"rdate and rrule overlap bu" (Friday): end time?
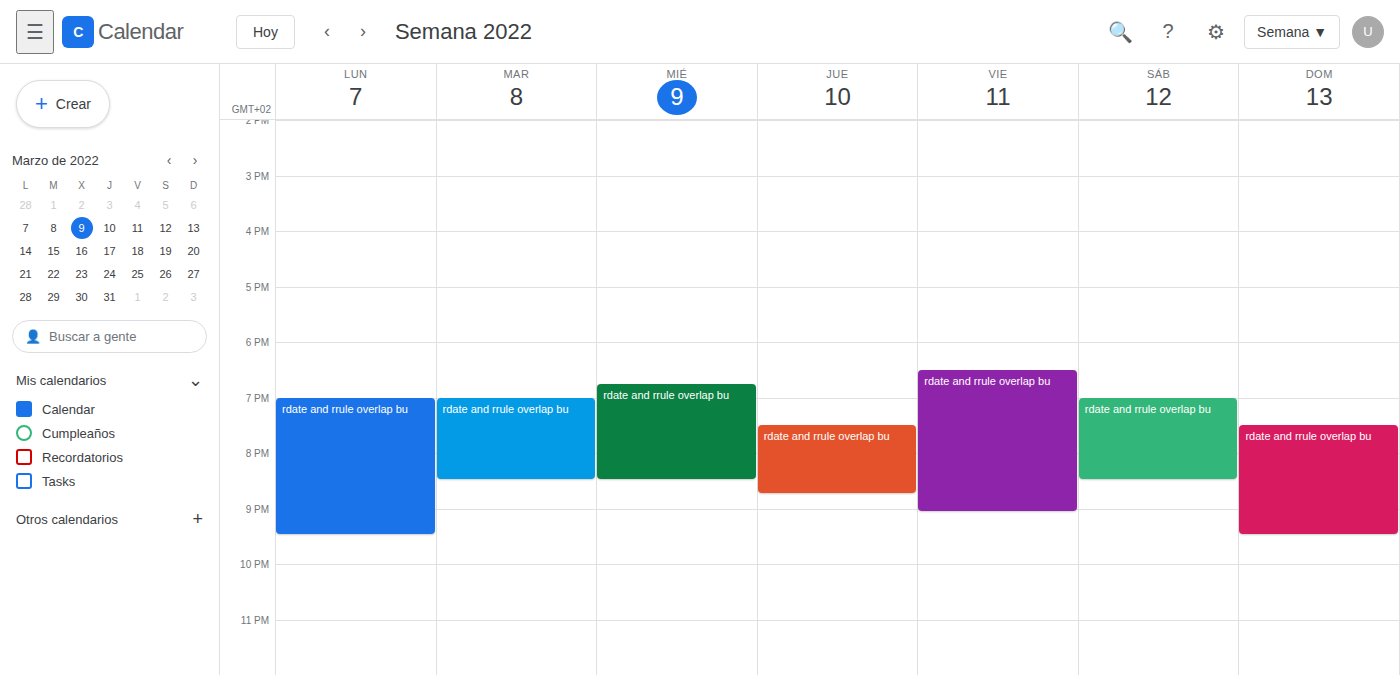
9:05 PM